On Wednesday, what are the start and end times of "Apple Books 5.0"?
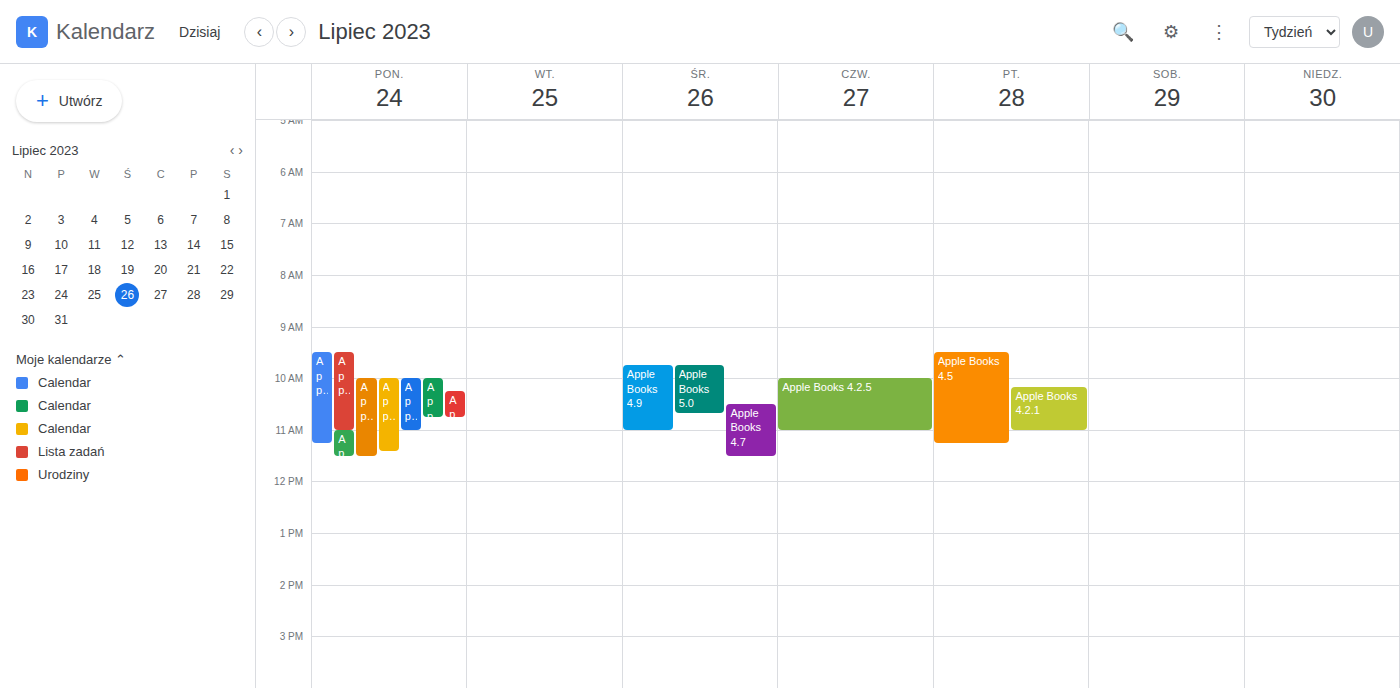
9:45 AM to 10:40 AM